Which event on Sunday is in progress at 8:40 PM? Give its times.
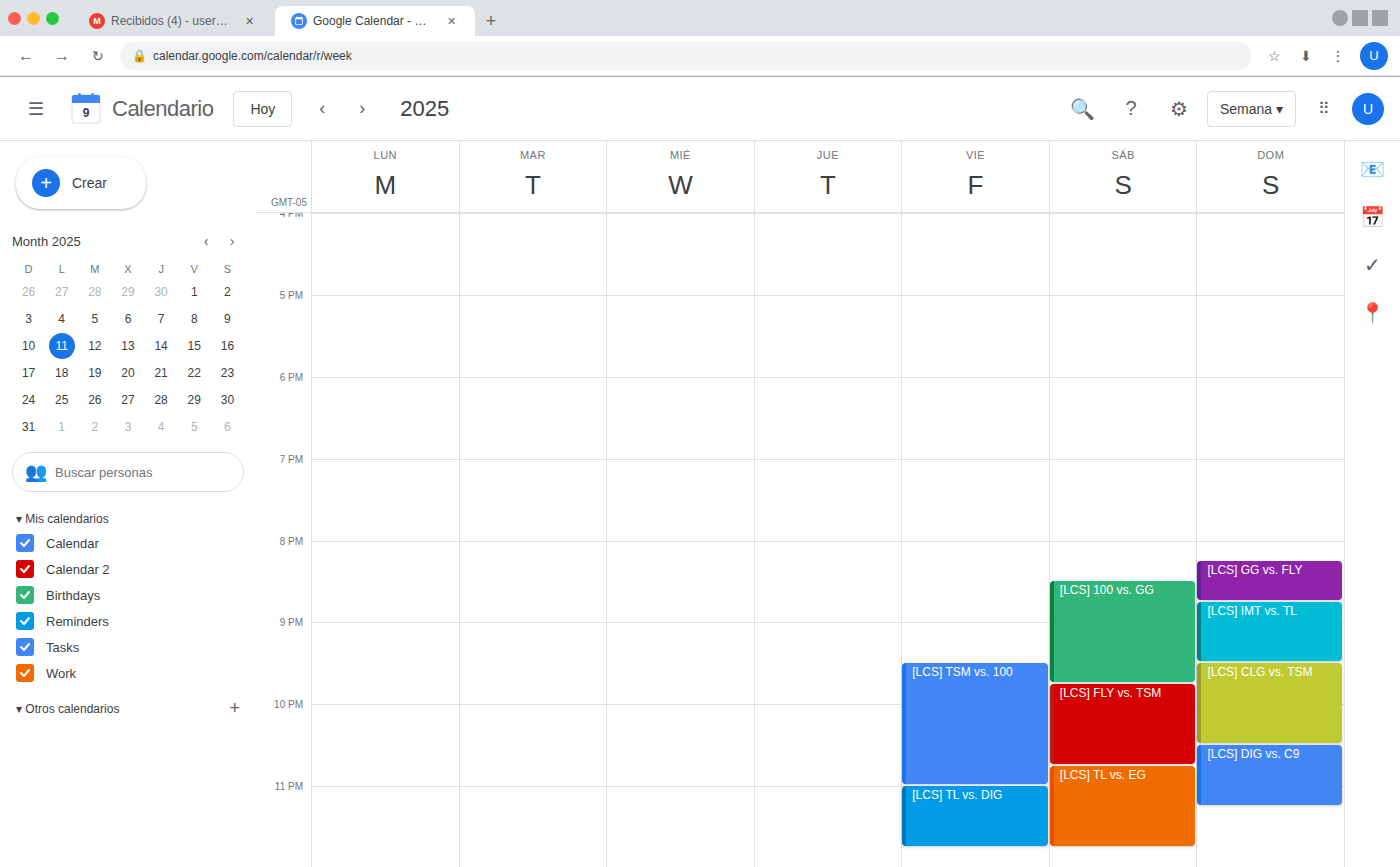
"[LCS] GG vs. FLY", 8:15 PM to 8:45 PM